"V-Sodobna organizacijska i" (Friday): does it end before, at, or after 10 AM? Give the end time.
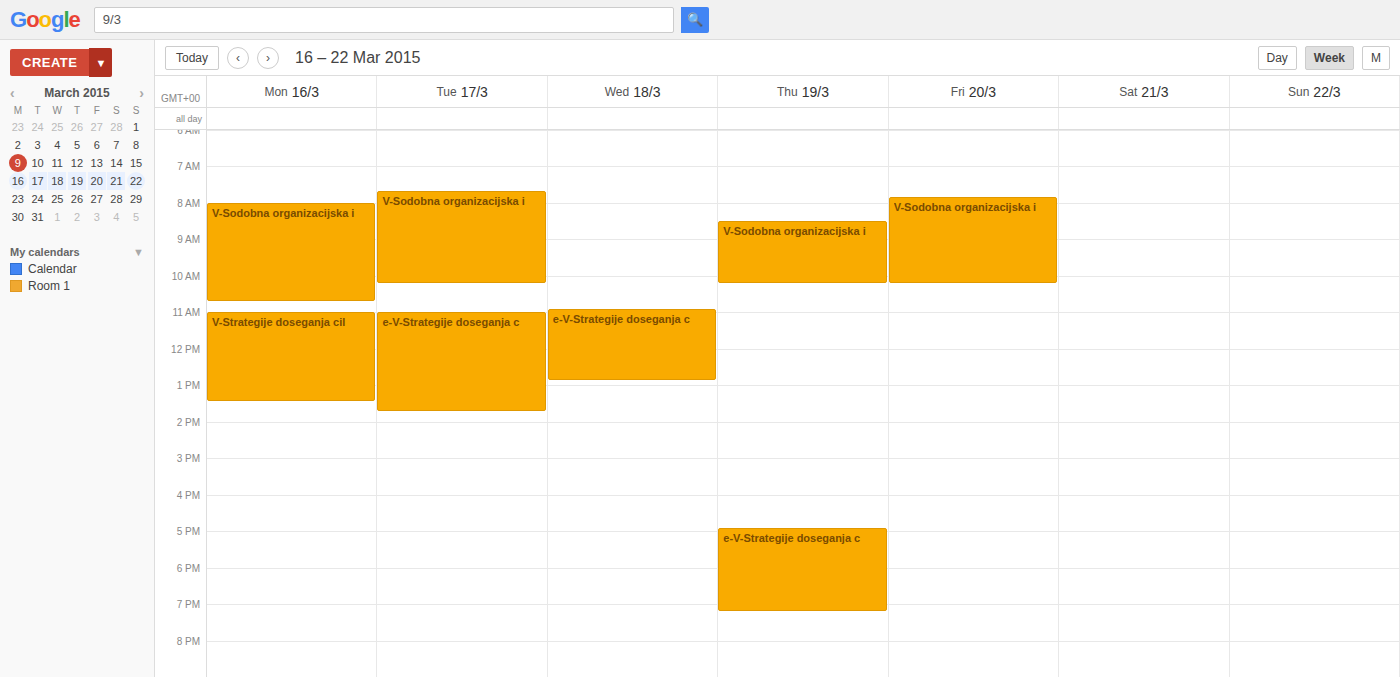
10:15 AM -- after 10 AM, 15 minutes below the 10 AM line.